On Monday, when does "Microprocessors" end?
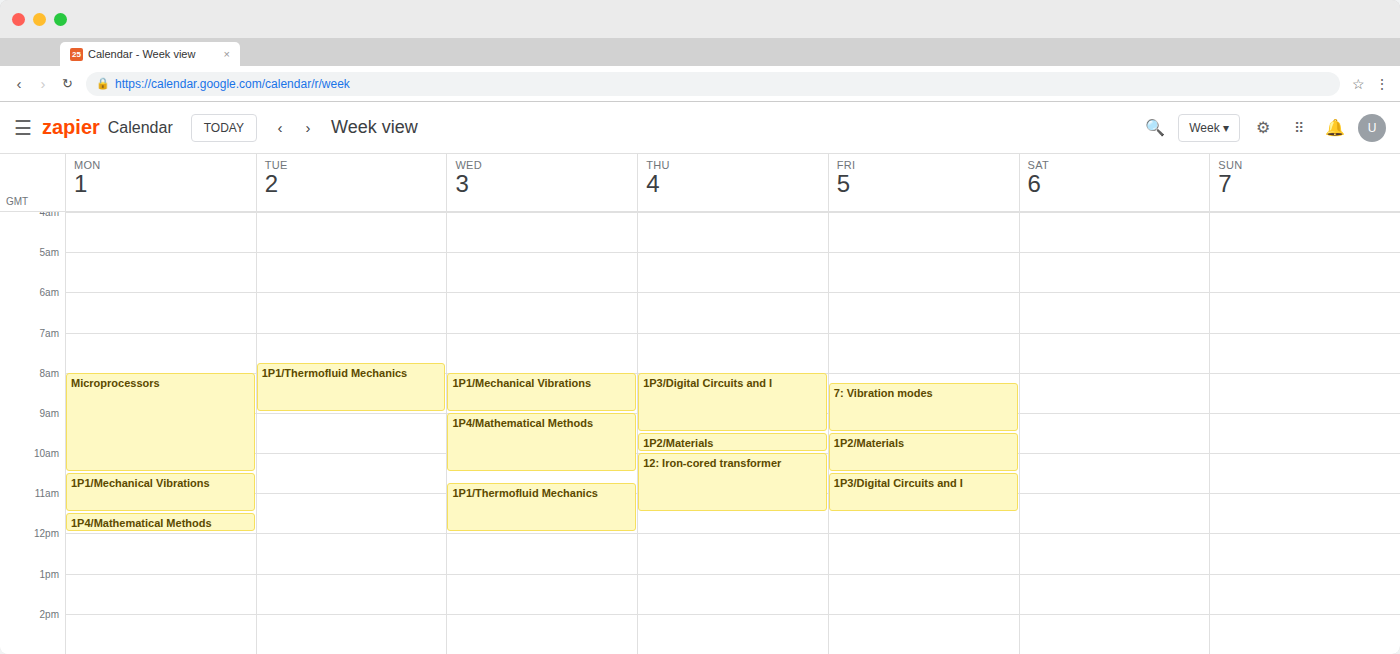
10:30 AM